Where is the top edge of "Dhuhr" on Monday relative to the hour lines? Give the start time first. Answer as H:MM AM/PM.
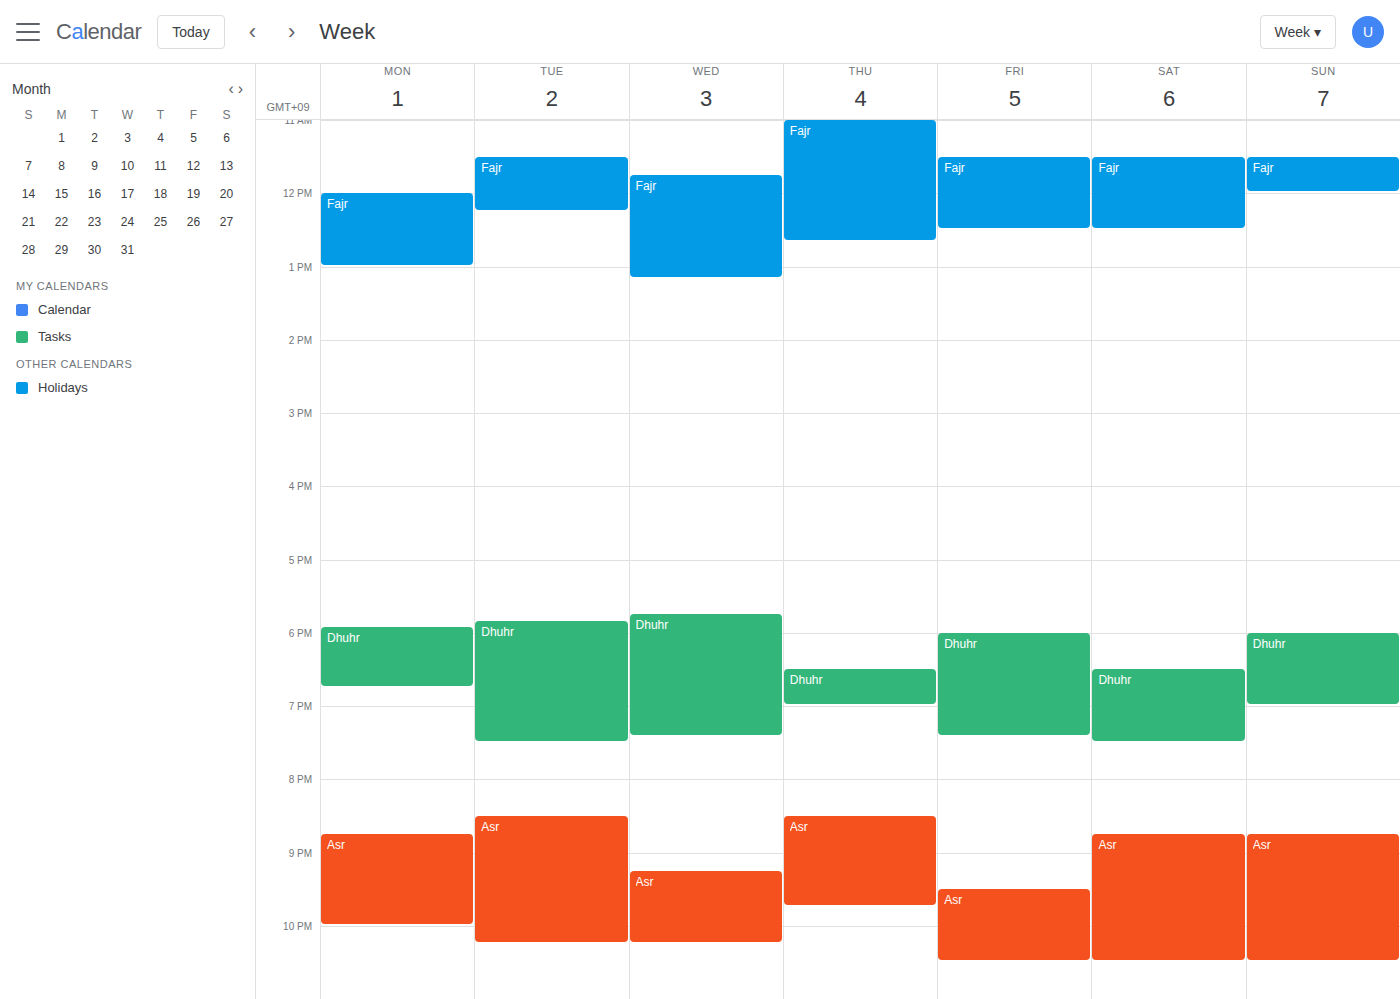
5:55 PM -- neither: 55 minutes below the 5 PM line and 5 minutes above the 6 PM line.